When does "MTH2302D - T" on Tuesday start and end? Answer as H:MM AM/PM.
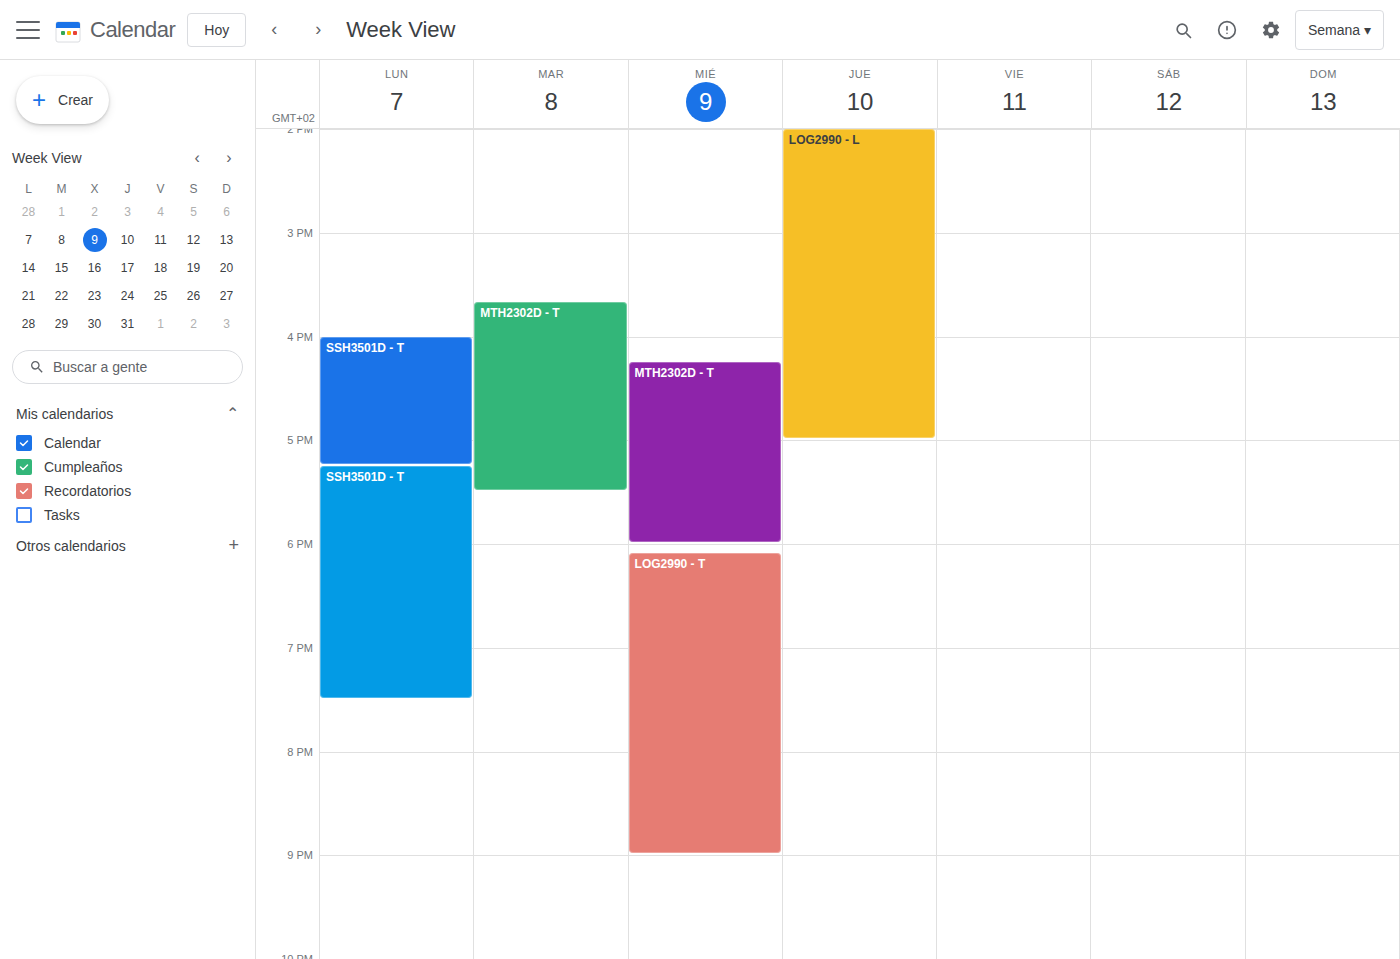
3:40 PM to 5:30 PM